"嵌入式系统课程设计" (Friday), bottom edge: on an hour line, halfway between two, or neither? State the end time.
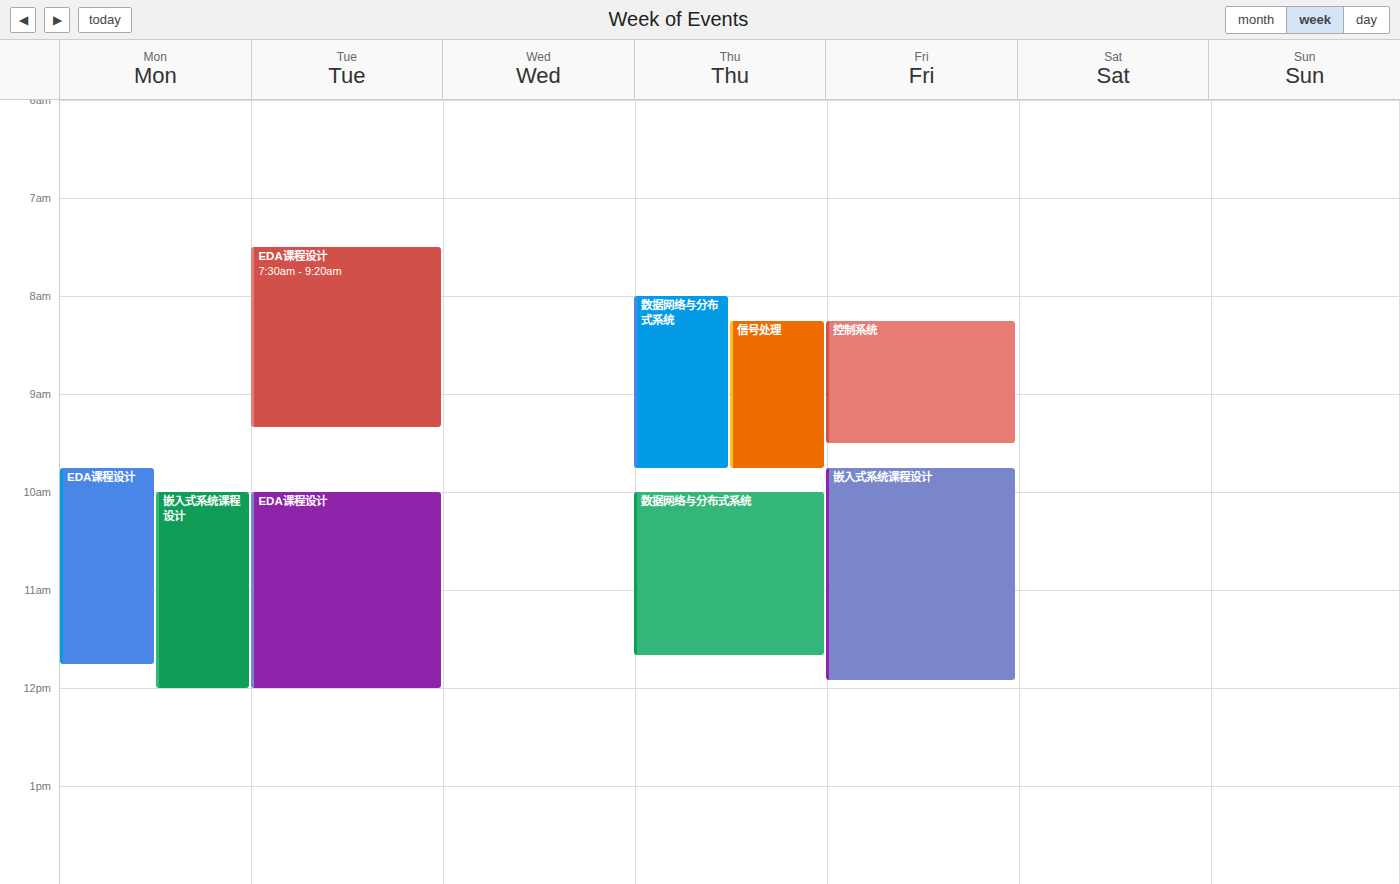
11:55 AM -- neither: 55 minutes below the 11 AM line and 5 minutes above the 12 PM line.